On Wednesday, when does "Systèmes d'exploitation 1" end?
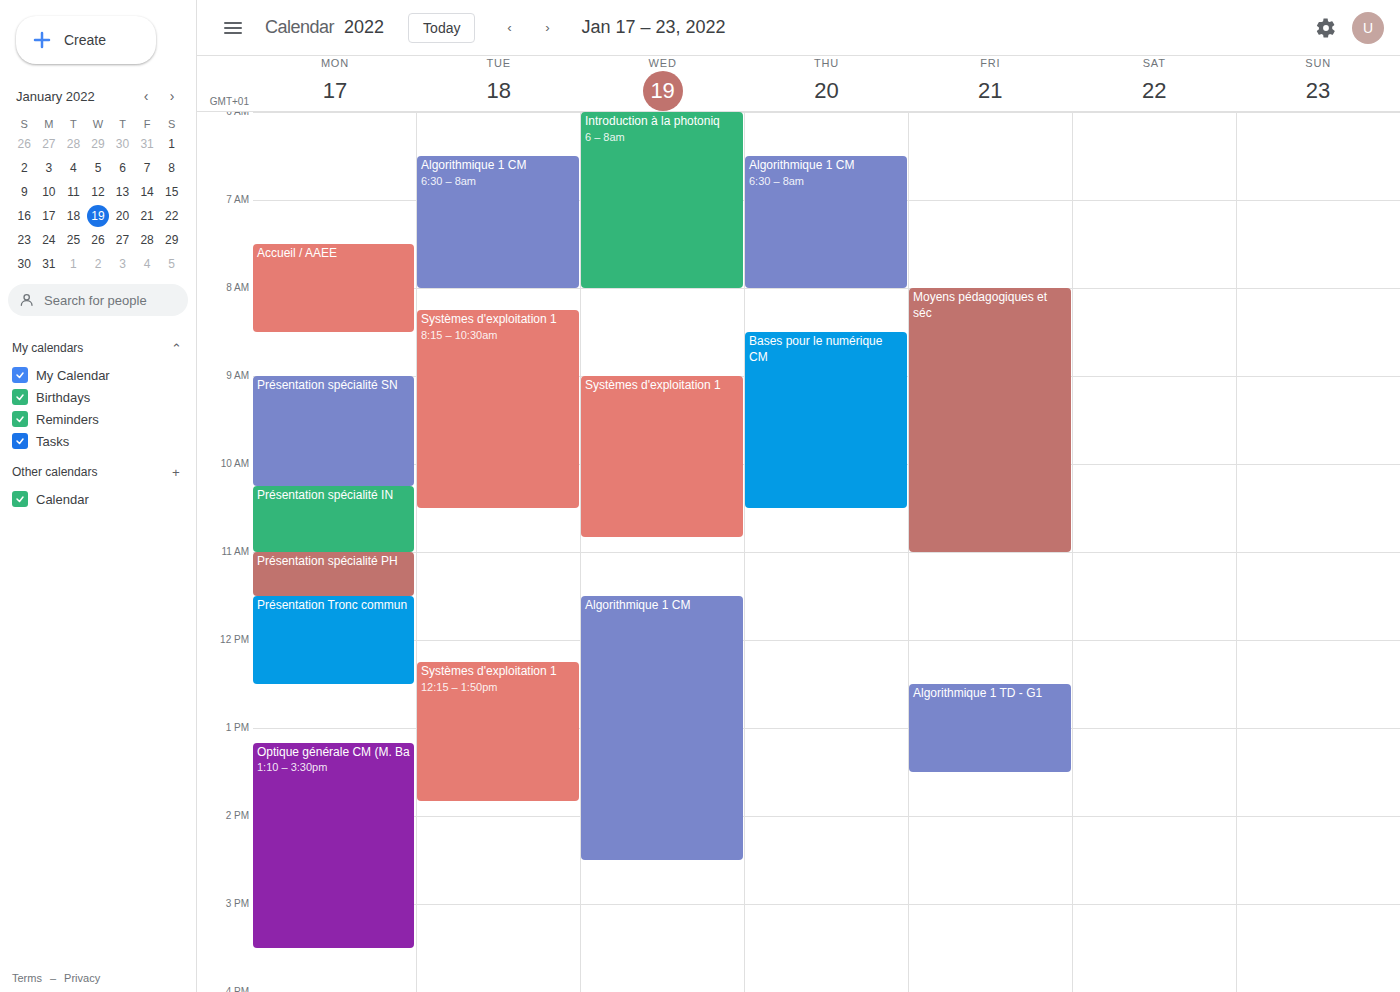
10:50 AM